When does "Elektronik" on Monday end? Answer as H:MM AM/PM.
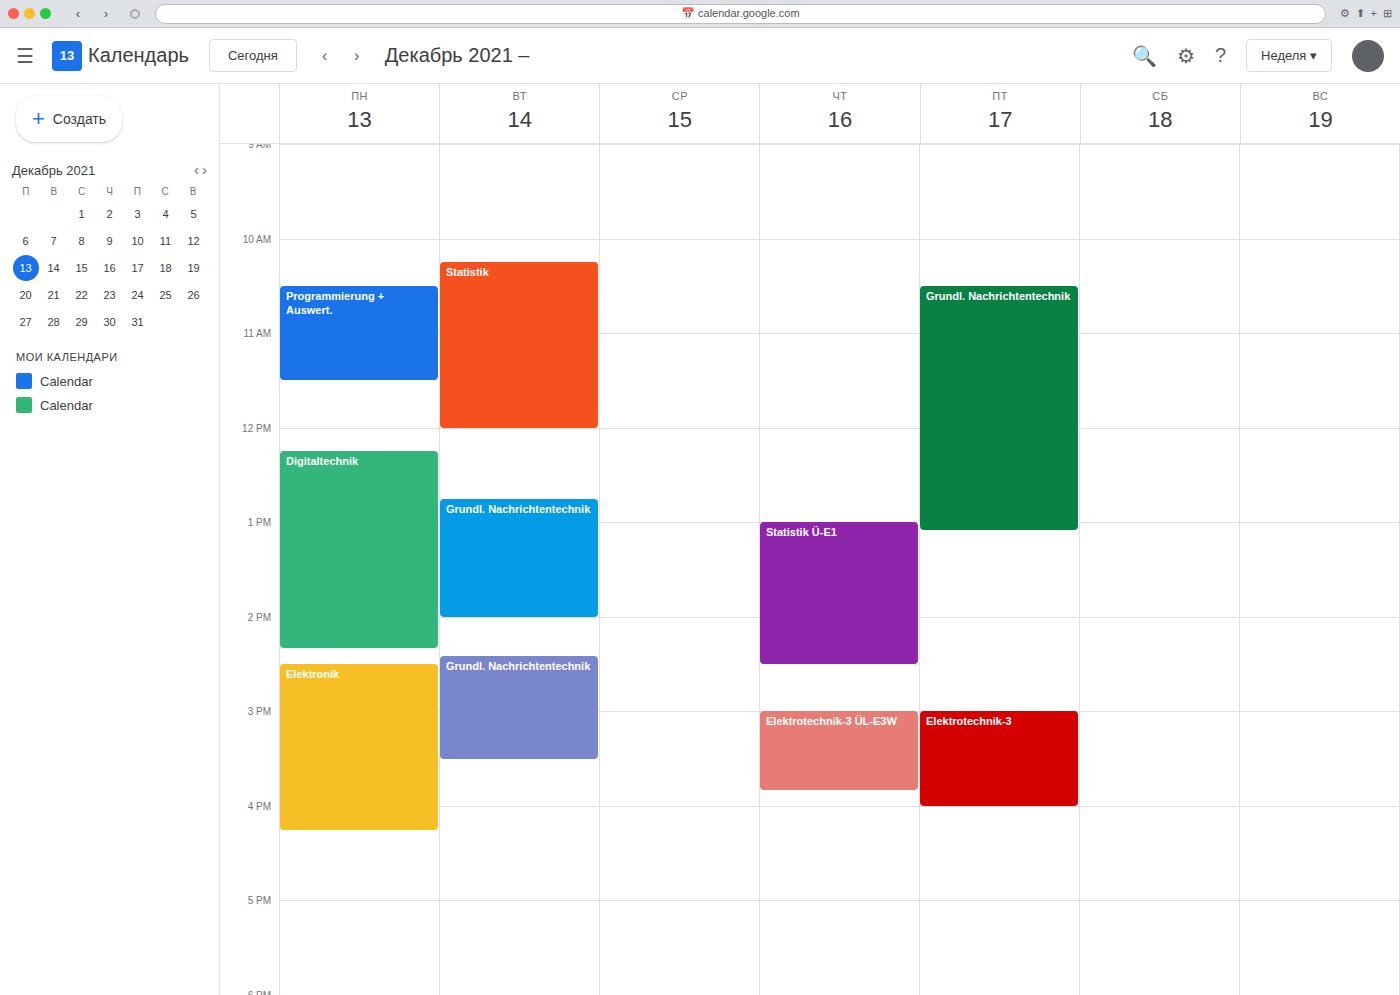
4:15 PM